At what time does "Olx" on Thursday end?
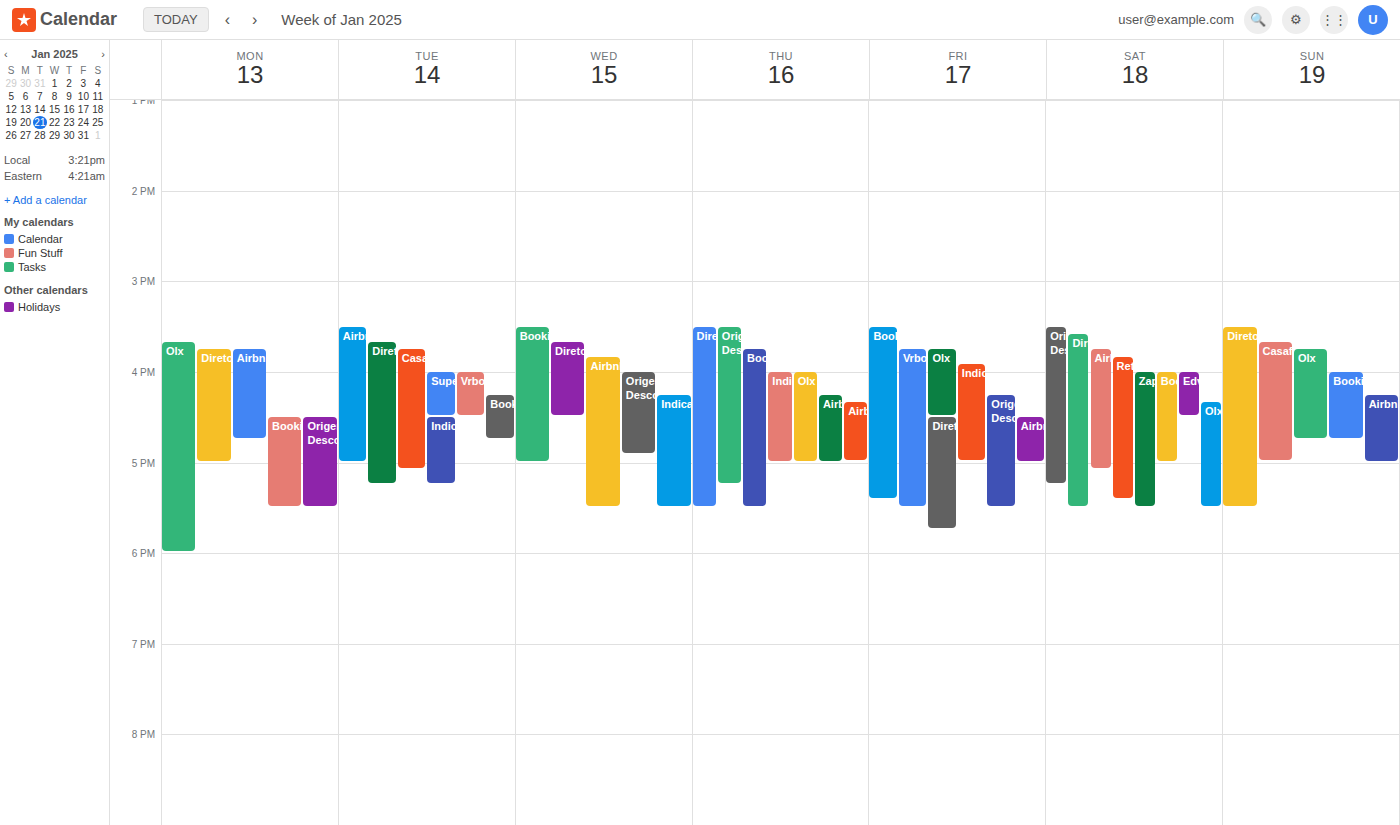
5:00 PM